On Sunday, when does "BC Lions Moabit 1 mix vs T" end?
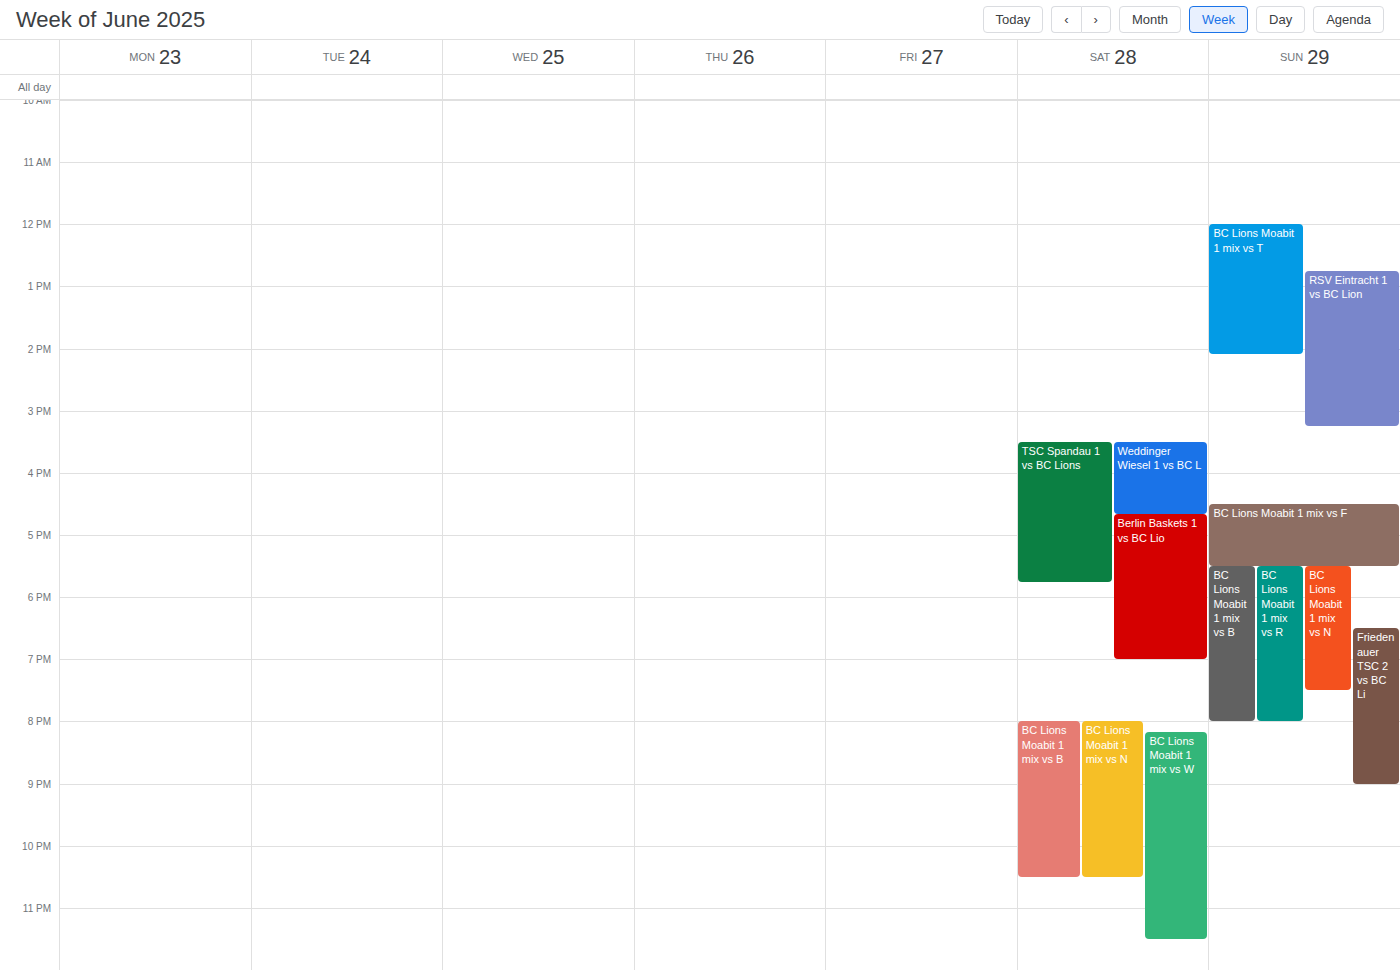
14:05